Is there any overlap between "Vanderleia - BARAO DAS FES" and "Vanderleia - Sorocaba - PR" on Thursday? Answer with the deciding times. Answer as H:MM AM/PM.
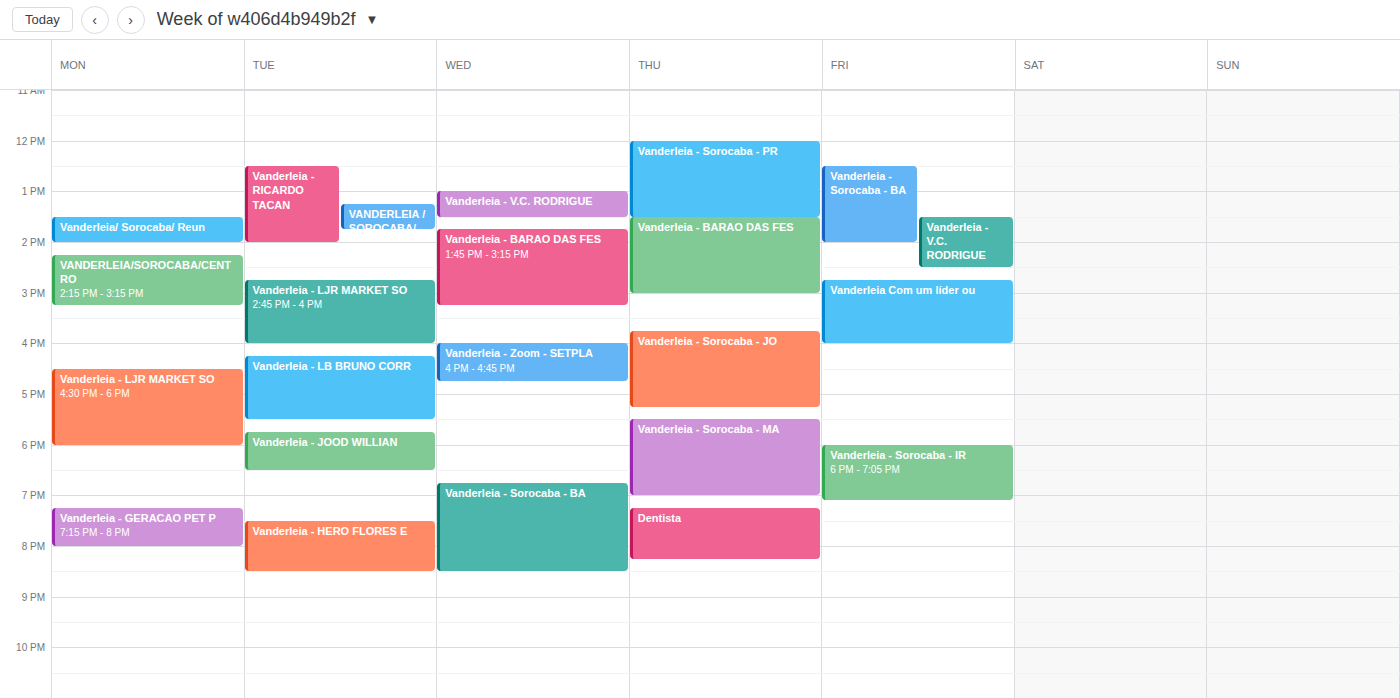
"Vanderleia - Sorocaba - PR" ends at 1:30 PM, exactly when "Vanderleia - BARAO DAS FES" starts -- they touch but do not overlap.